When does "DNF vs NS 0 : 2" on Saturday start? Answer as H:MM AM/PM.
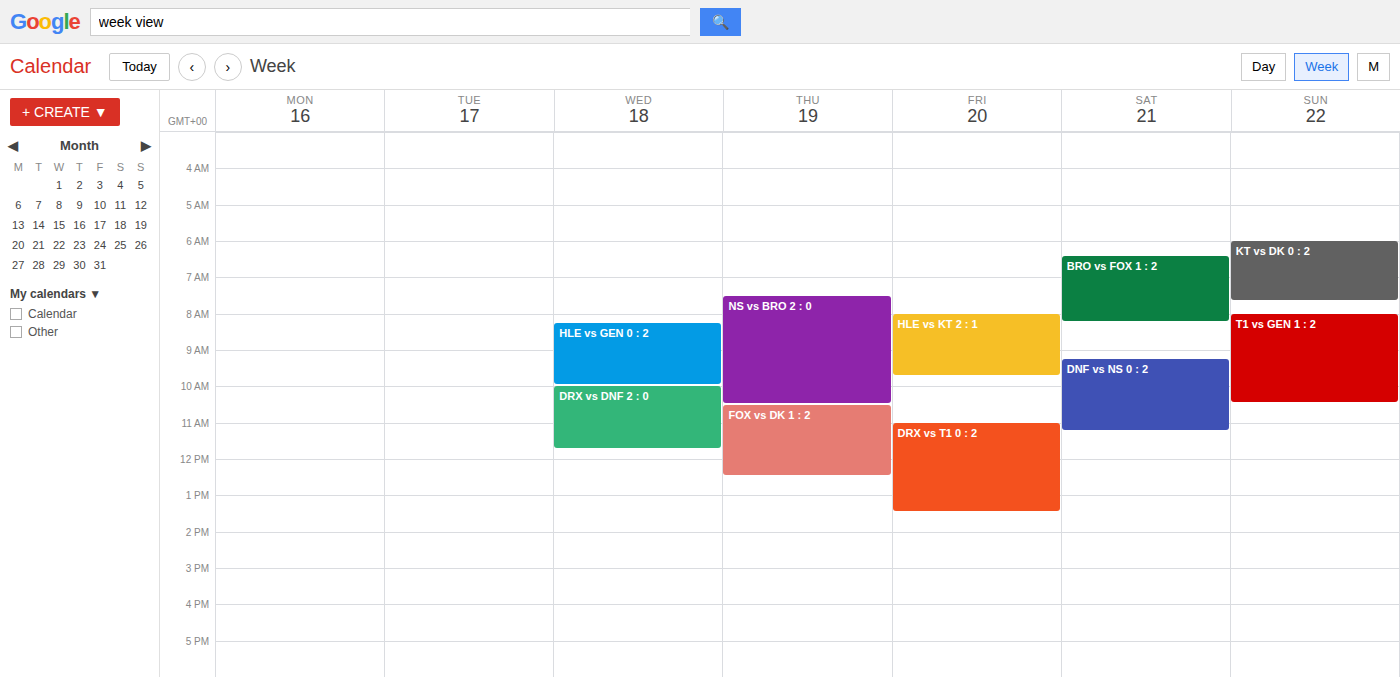
9:15 AM